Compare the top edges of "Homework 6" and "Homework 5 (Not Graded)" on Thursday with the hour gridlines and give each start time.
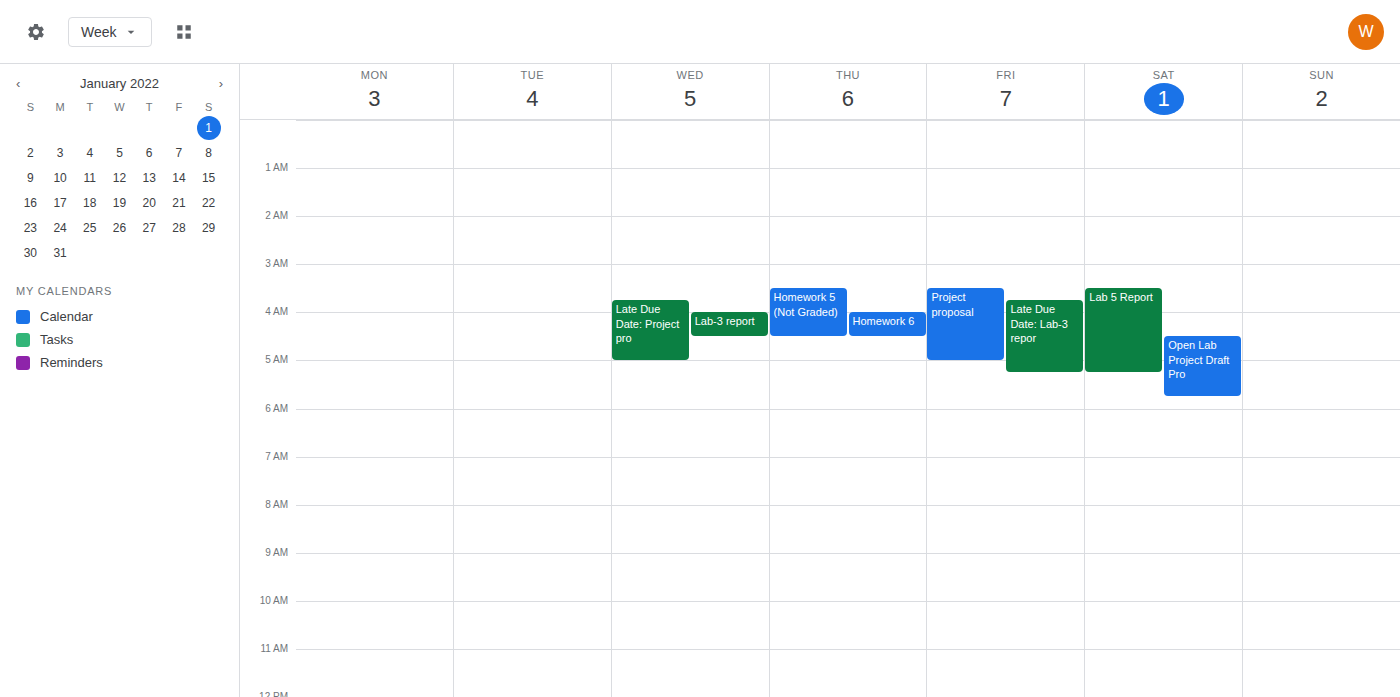
"Homework 6": 04:00, exactly on the 04:00 line. "Homework 5 (Not Graded)": 03:30, halfway between the 03:00 and 04:00 lines.